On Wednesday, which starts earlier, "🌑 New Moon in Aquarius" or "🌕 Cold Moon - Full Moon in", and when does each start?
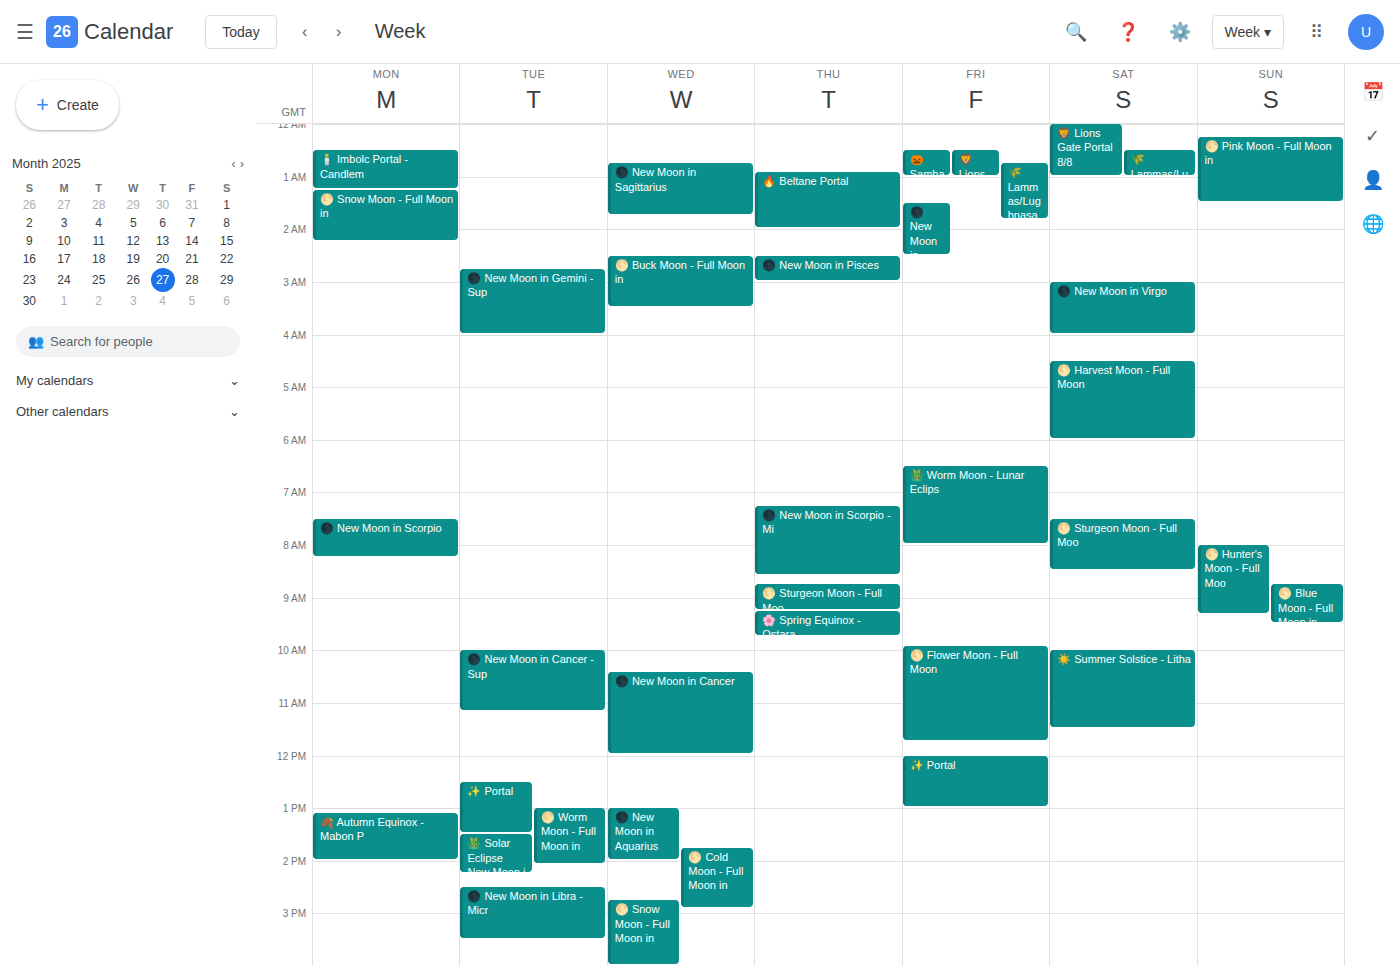
"🌑 New Moon in Aquarius" 1:00 PM; "🌕 Cold Moon - Full Moon in" 1:45 PM.